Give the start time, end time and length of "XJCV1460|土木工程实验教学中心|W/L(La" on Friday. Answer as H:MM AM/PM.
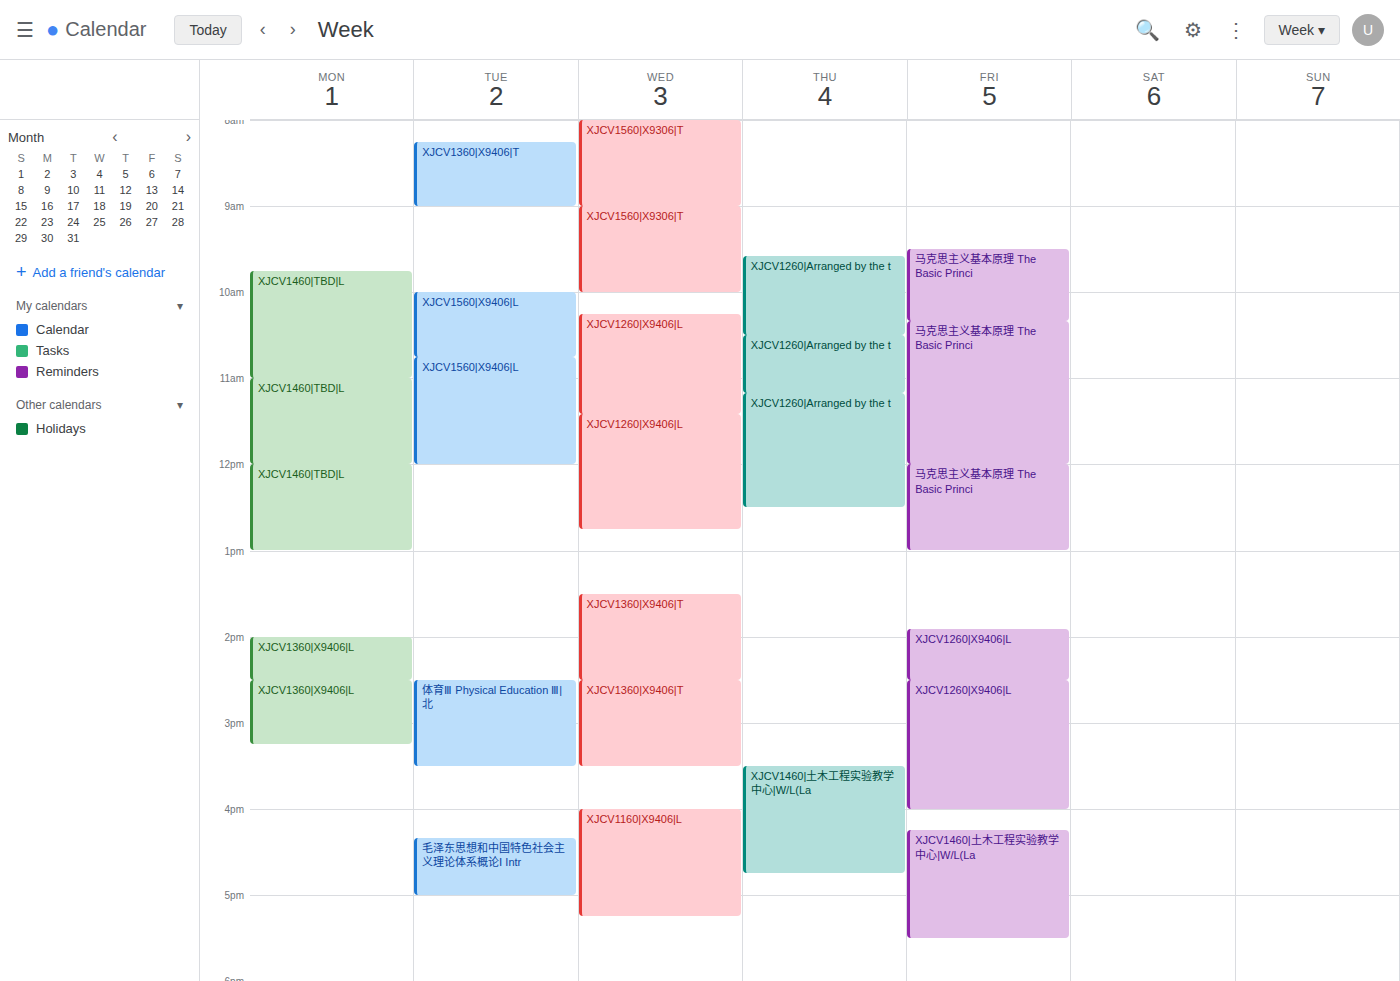
4:15 PM to 5:30 PM, 1 hour 15 minutes